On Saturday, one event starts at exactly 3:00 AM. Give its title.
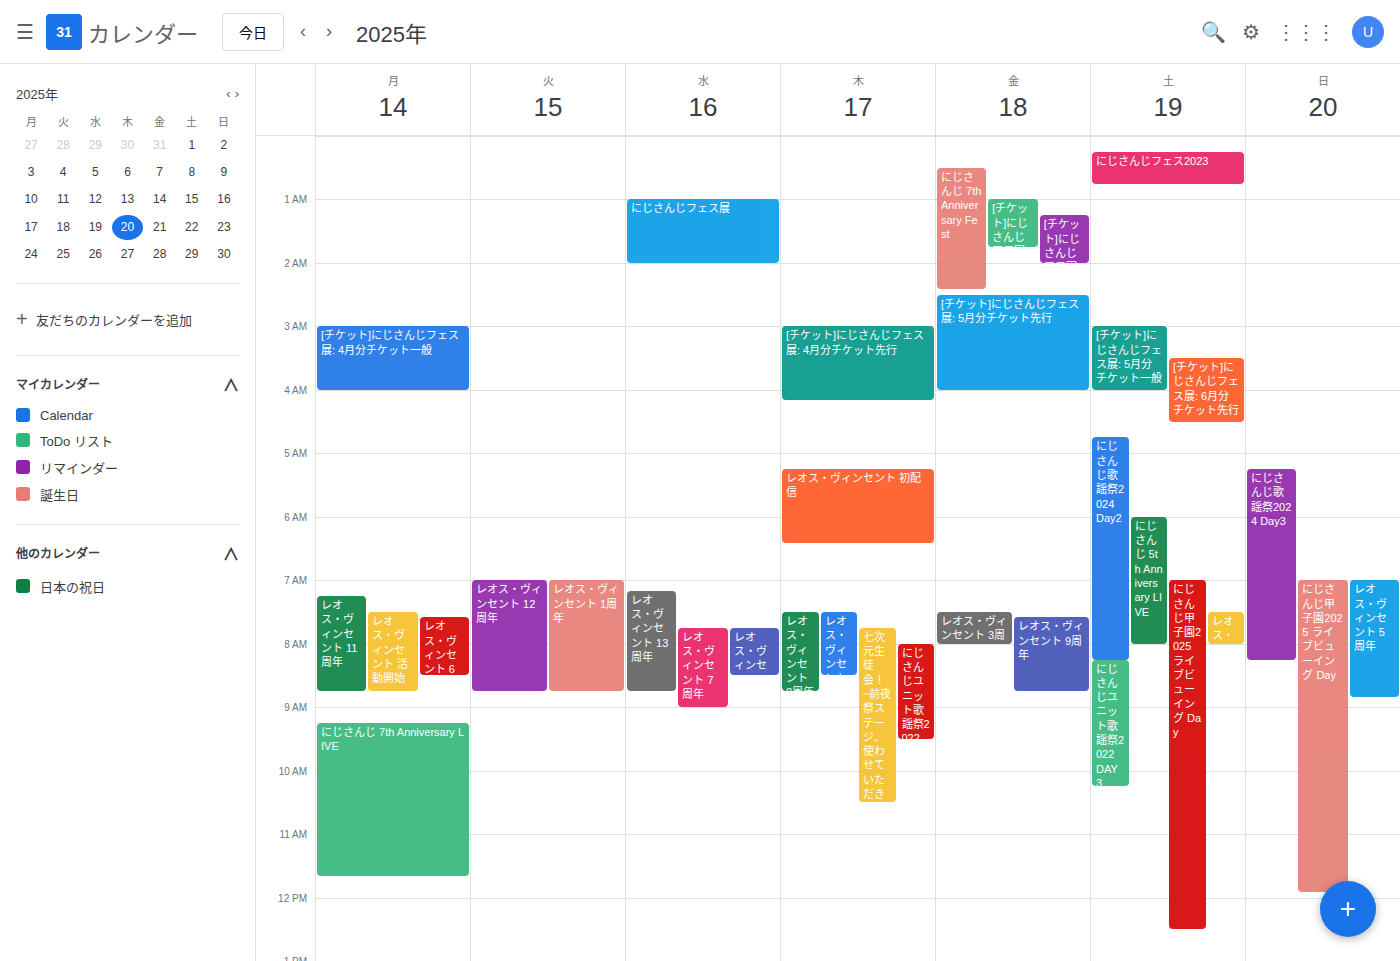
"[チケット]にじさんじフェス展: 5月分チケット一般"